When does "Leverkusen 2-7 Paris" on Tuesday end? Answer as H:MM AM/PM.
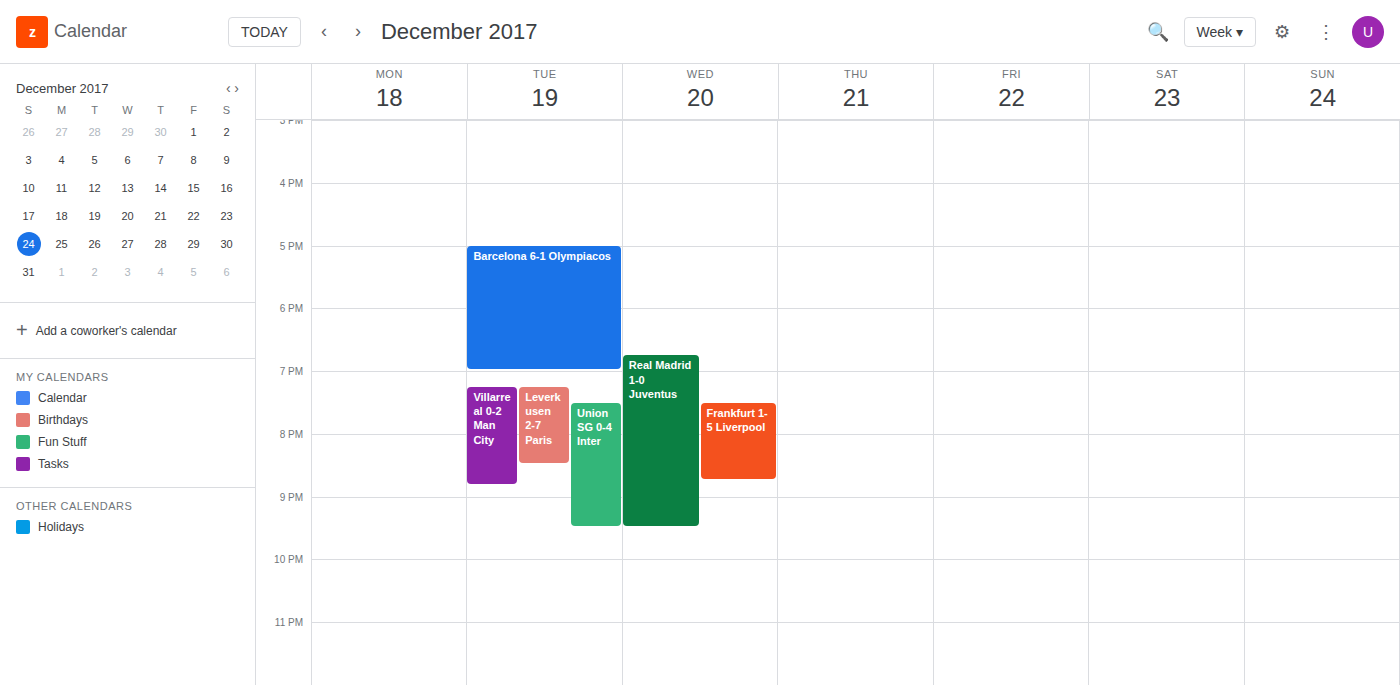
8:30 PM